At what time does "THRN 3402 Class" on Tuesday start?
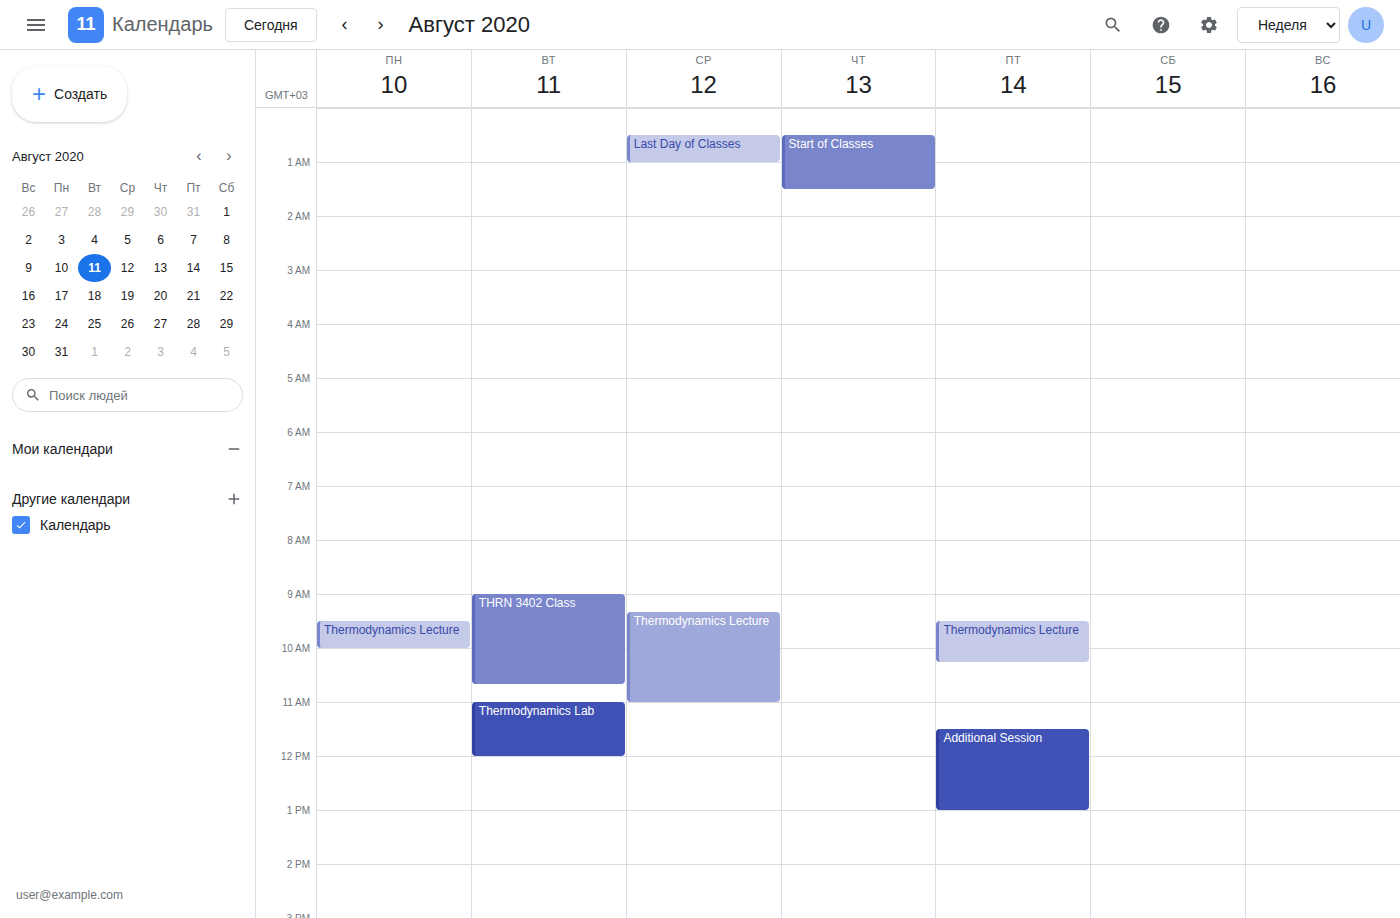
9:00 AM